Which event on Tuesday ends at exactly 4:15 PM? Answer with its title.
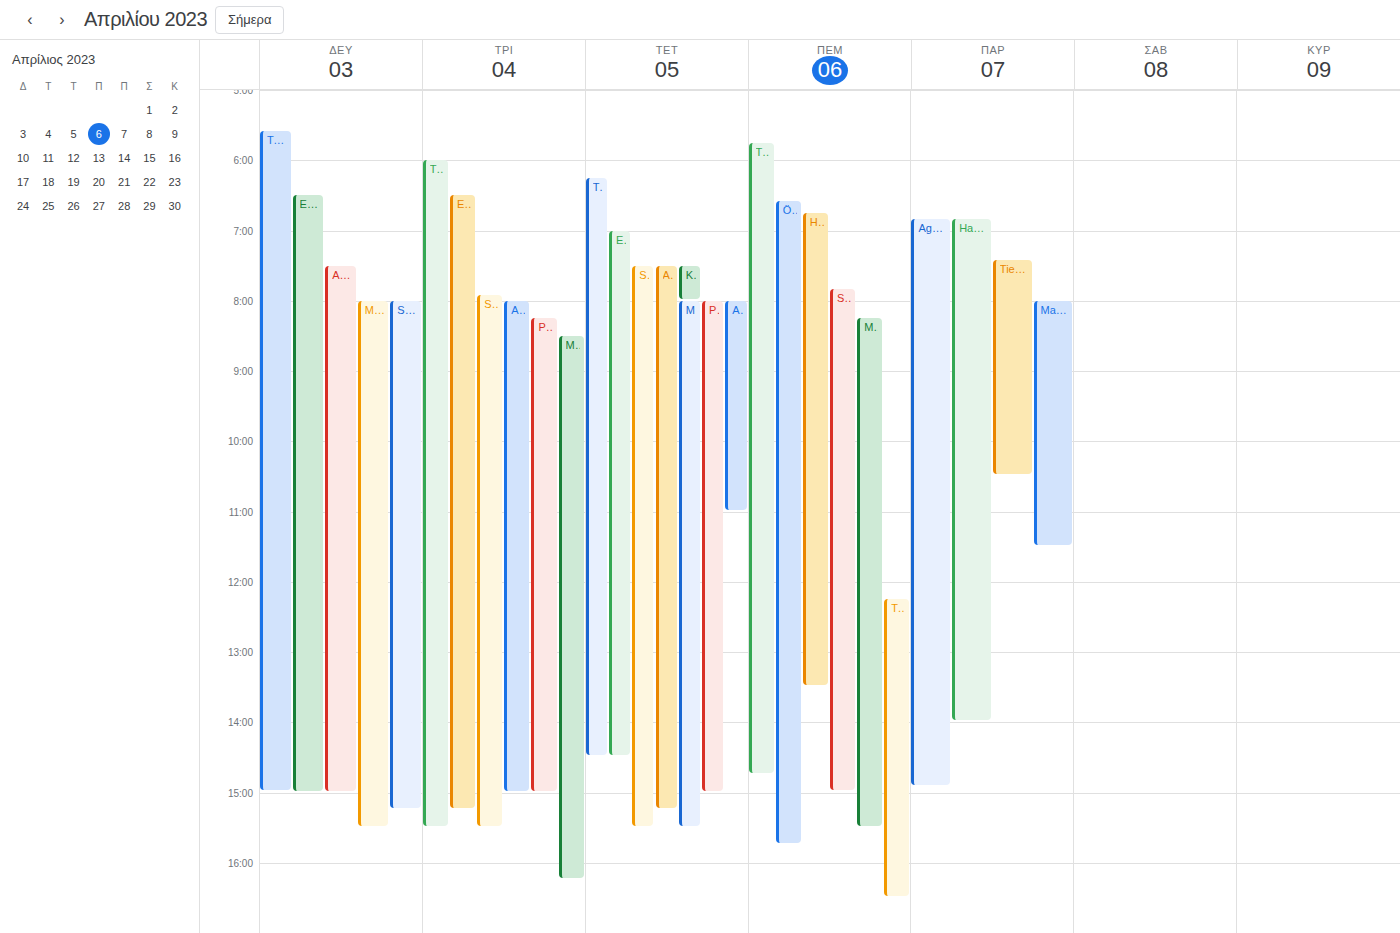
"Marktteilnehmer / Kundengr"